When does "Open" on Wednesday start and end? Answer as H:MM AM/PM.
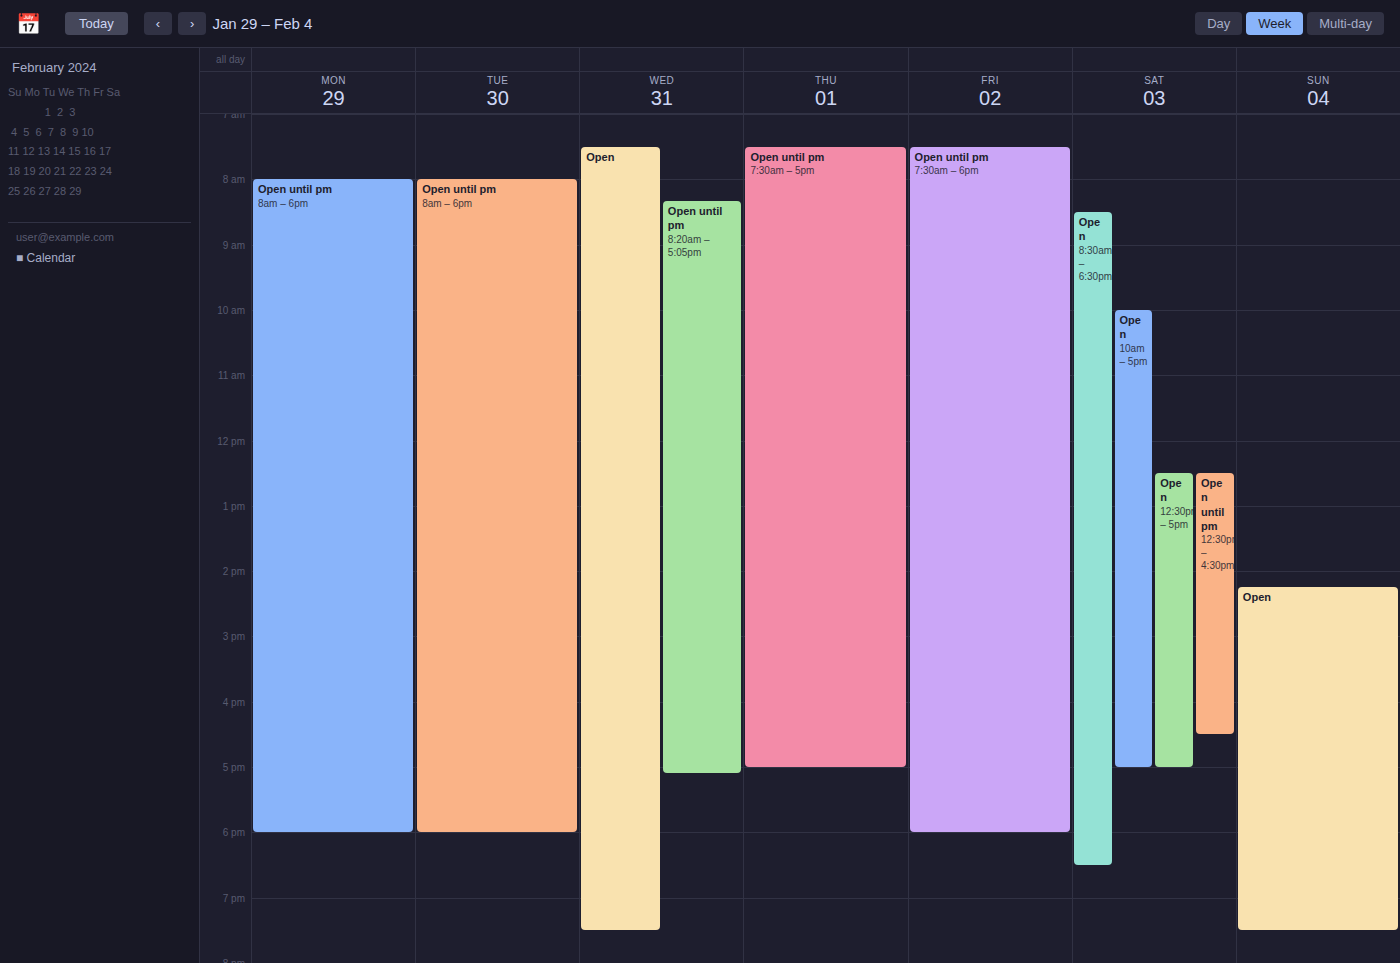
7:30 AM to 7:30 PM